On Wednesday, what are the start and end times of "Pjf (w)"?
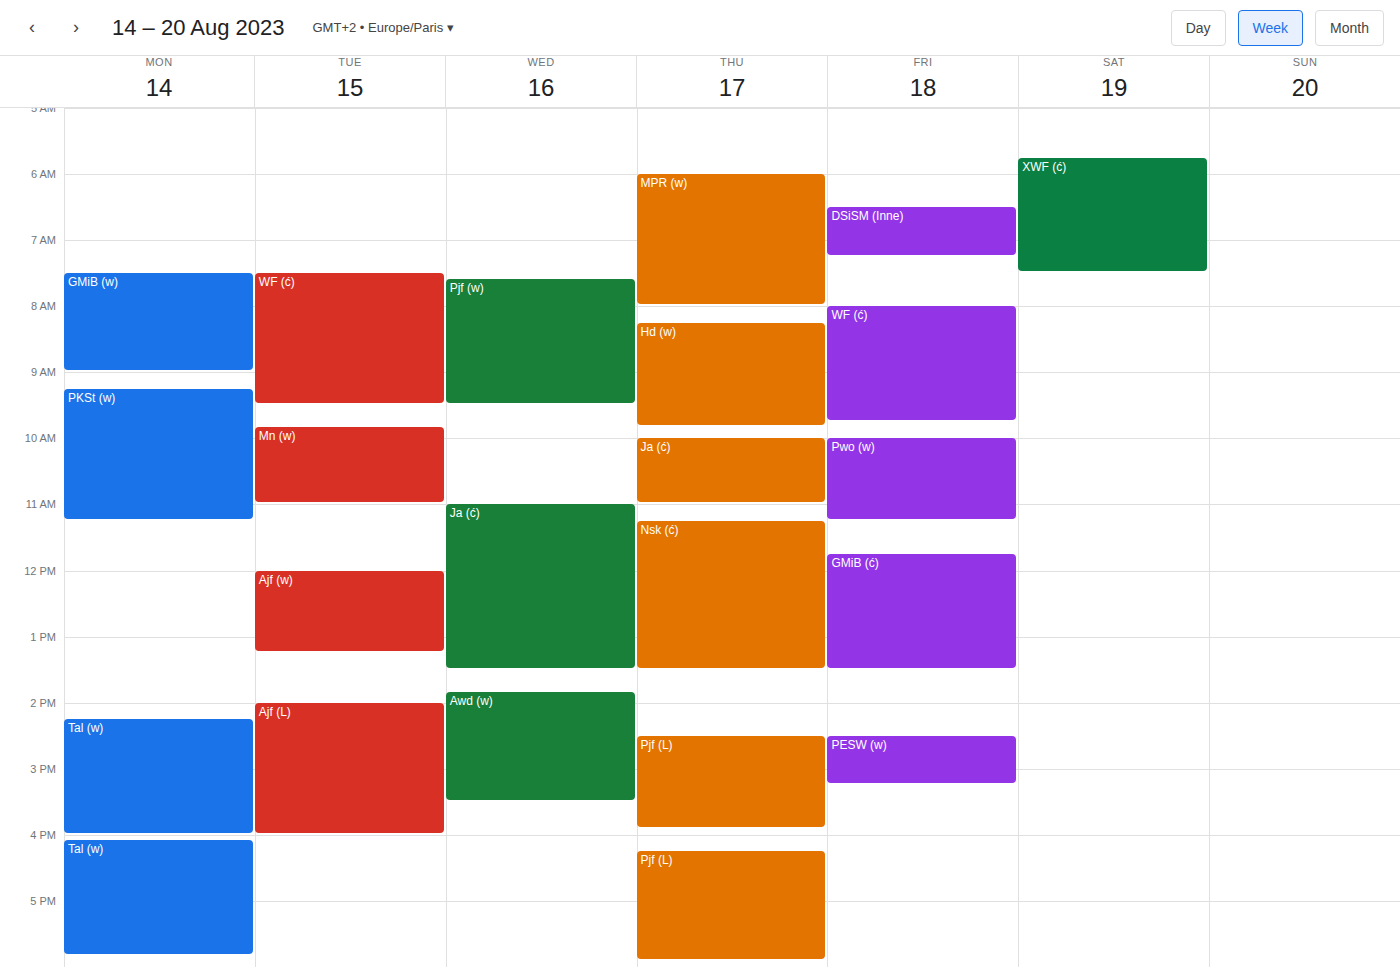
7:35 AM to 9:30 AM